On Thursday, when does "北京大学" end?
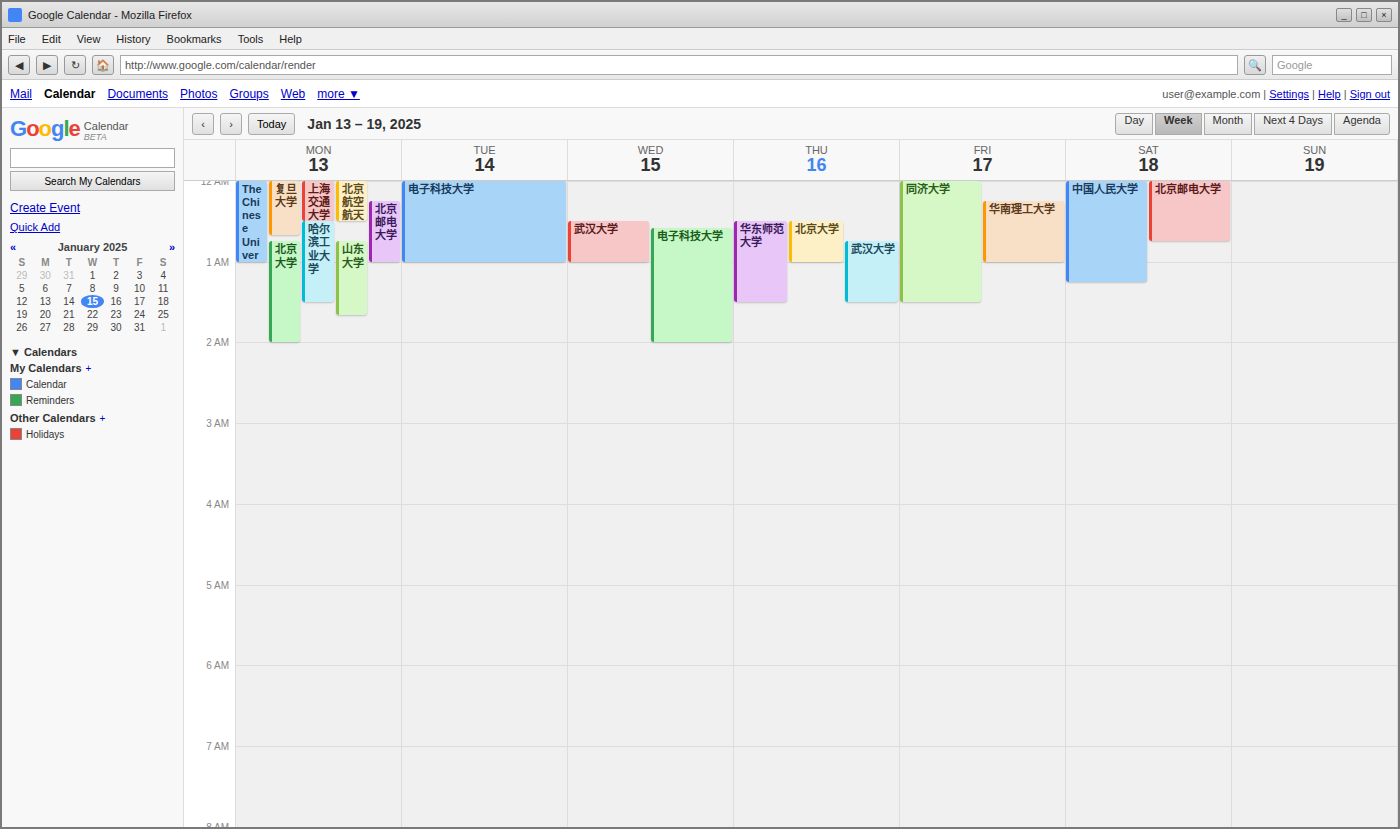
1:00 AM